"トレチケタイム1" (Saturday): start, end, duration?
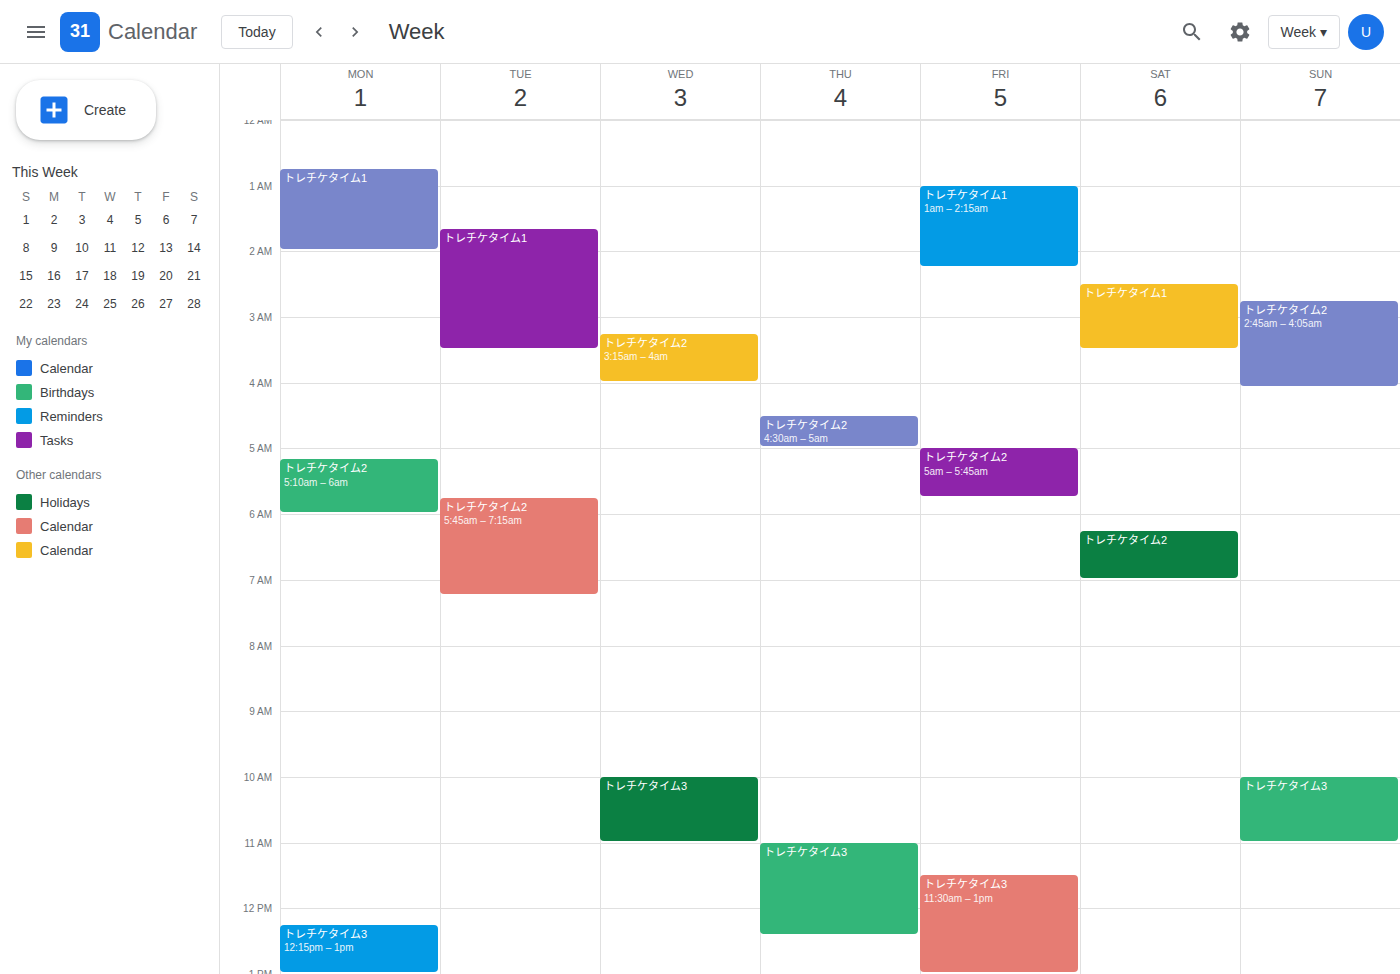
2:30 AM to 3:30 AM, 1 hour